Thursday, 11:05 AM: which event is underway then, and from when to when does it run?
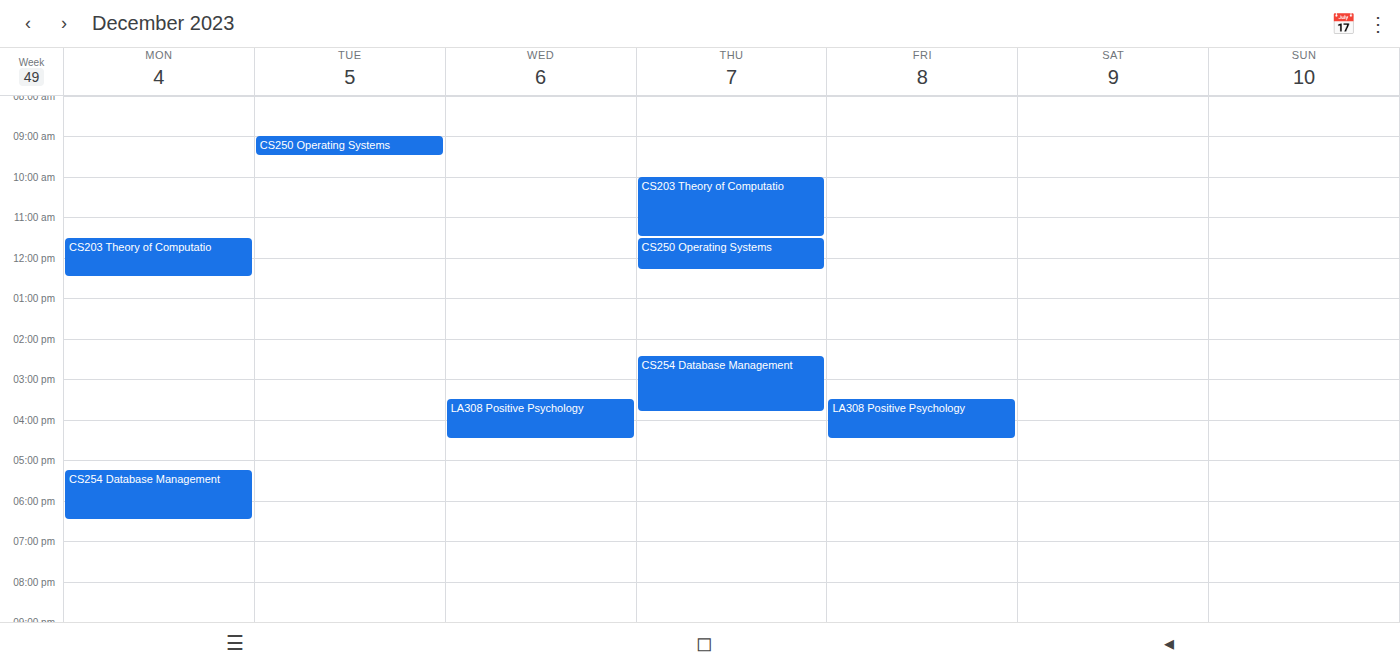
"CS203 Theory of Computatio", 10:00 AM to 11:30 AM